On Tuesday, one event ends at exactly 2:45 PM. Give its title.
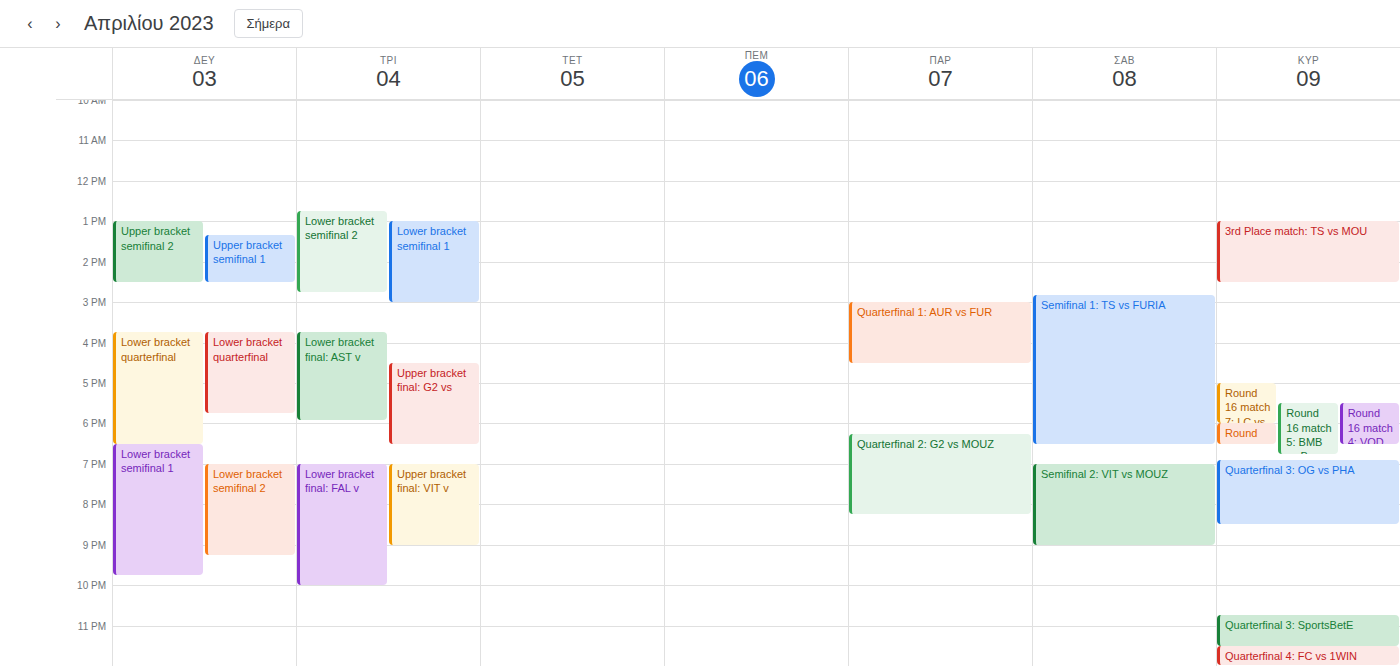
"Lower bracket semifinal 2"